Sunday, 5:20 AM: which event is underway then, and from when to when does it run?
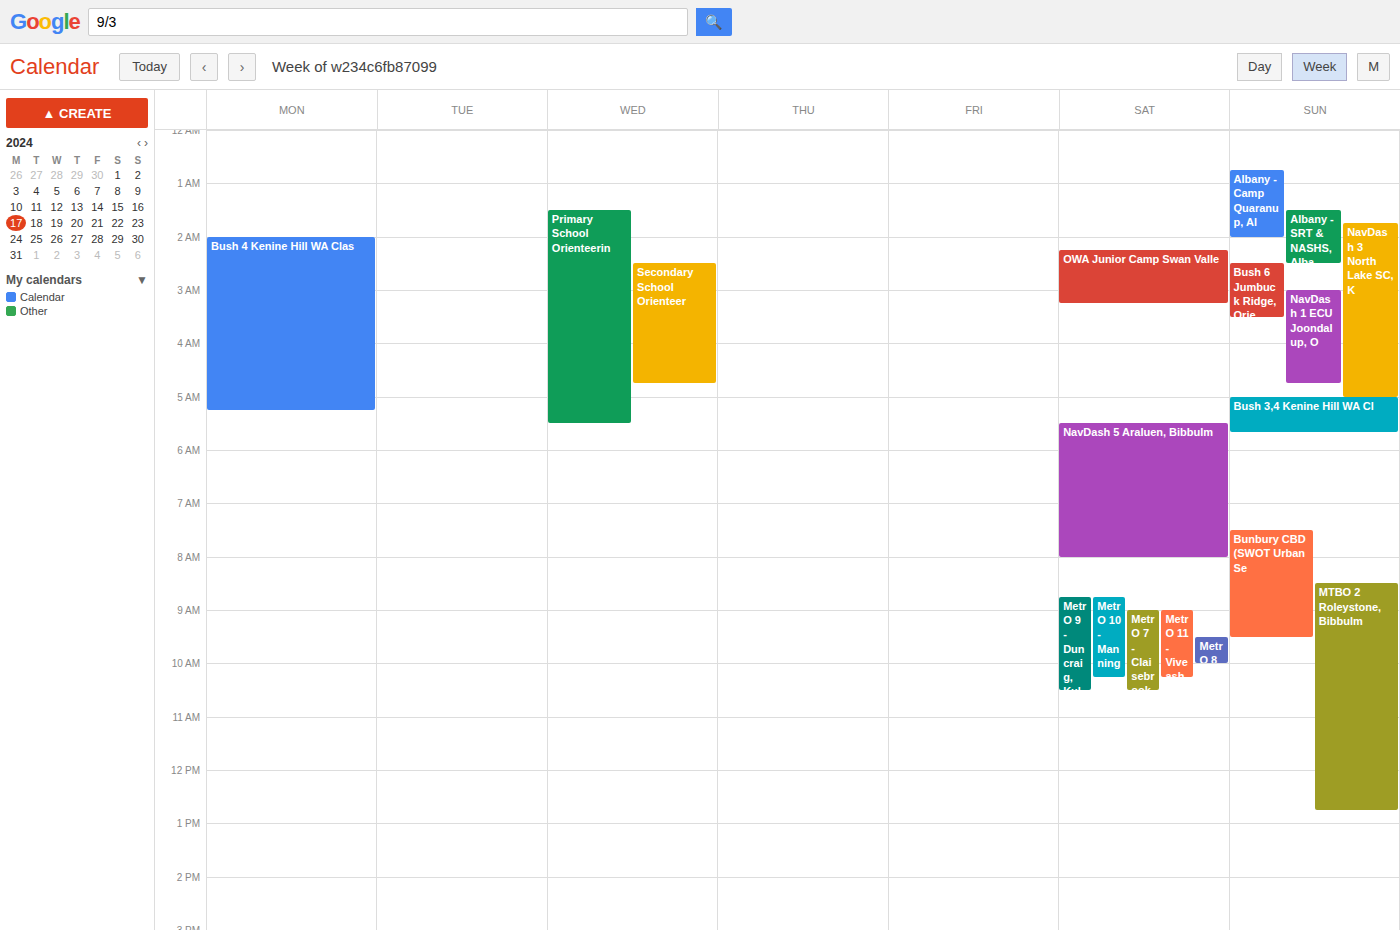
"Bush 3,4 Kenine Hill WA Cl", 5:00 AM to 5:40 AM